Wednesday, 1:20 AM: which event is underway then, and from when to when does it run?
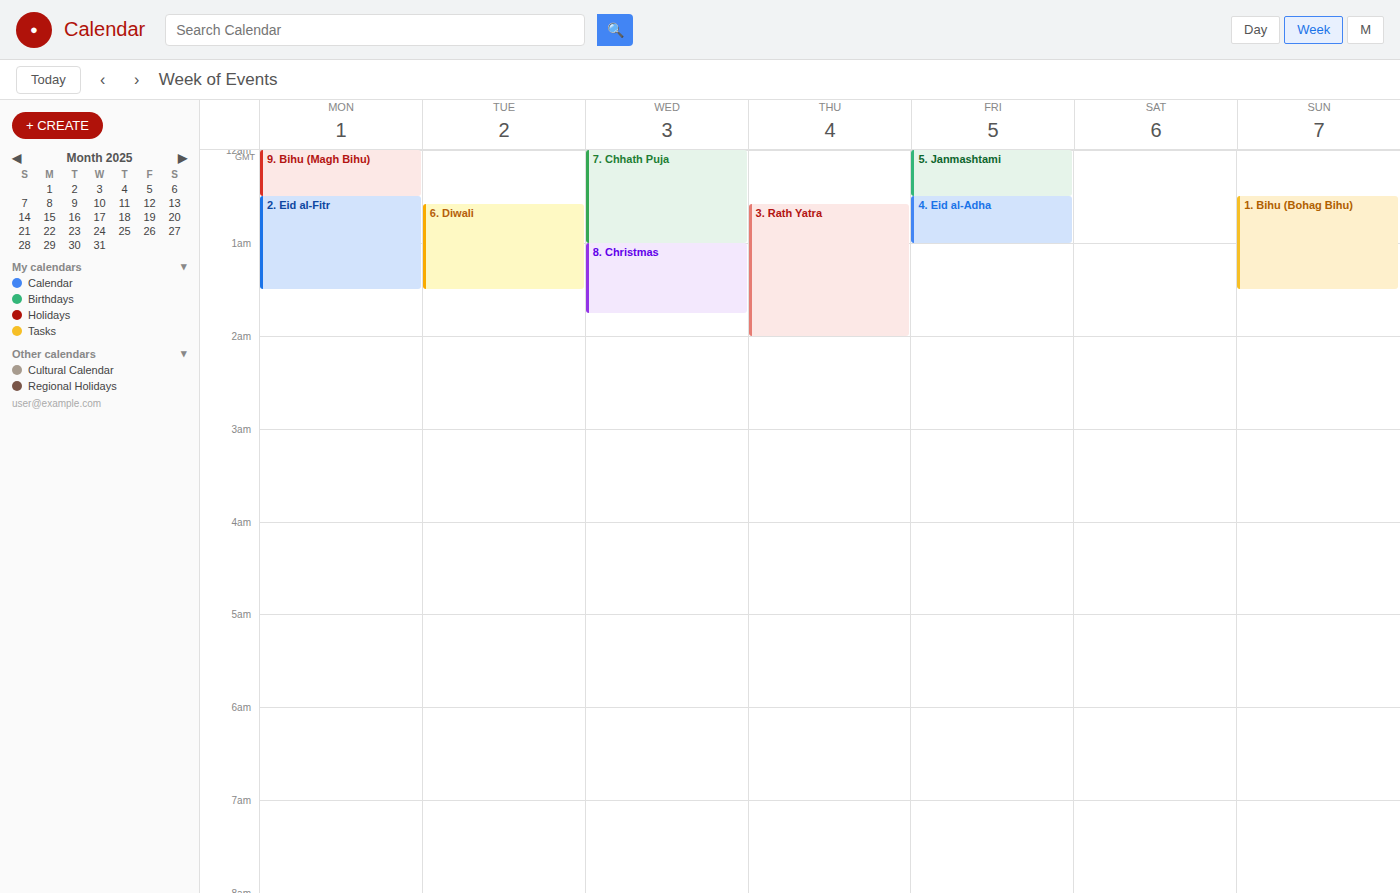
"8. Christmas", 1:00 AM to 1:45 AM